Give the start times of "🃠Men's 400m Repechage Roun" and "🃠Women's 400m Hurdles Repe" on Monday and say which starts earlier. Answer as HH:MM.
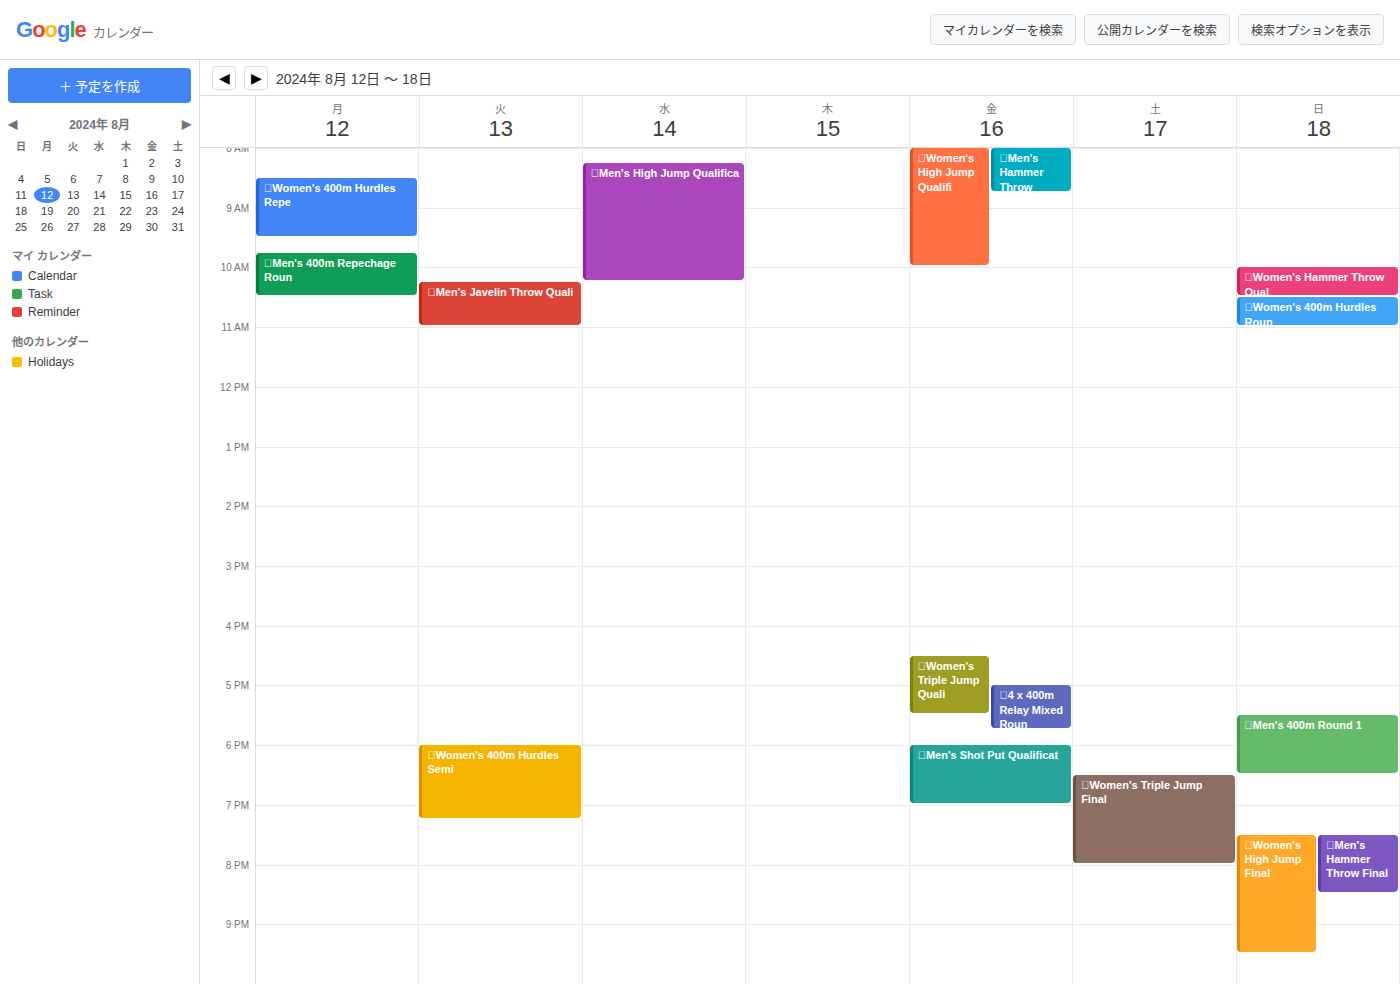
"🃠Women's 400m Hurdles Repe" 08:30; "🃠Men's 400m Repechage Roun" 09:45.